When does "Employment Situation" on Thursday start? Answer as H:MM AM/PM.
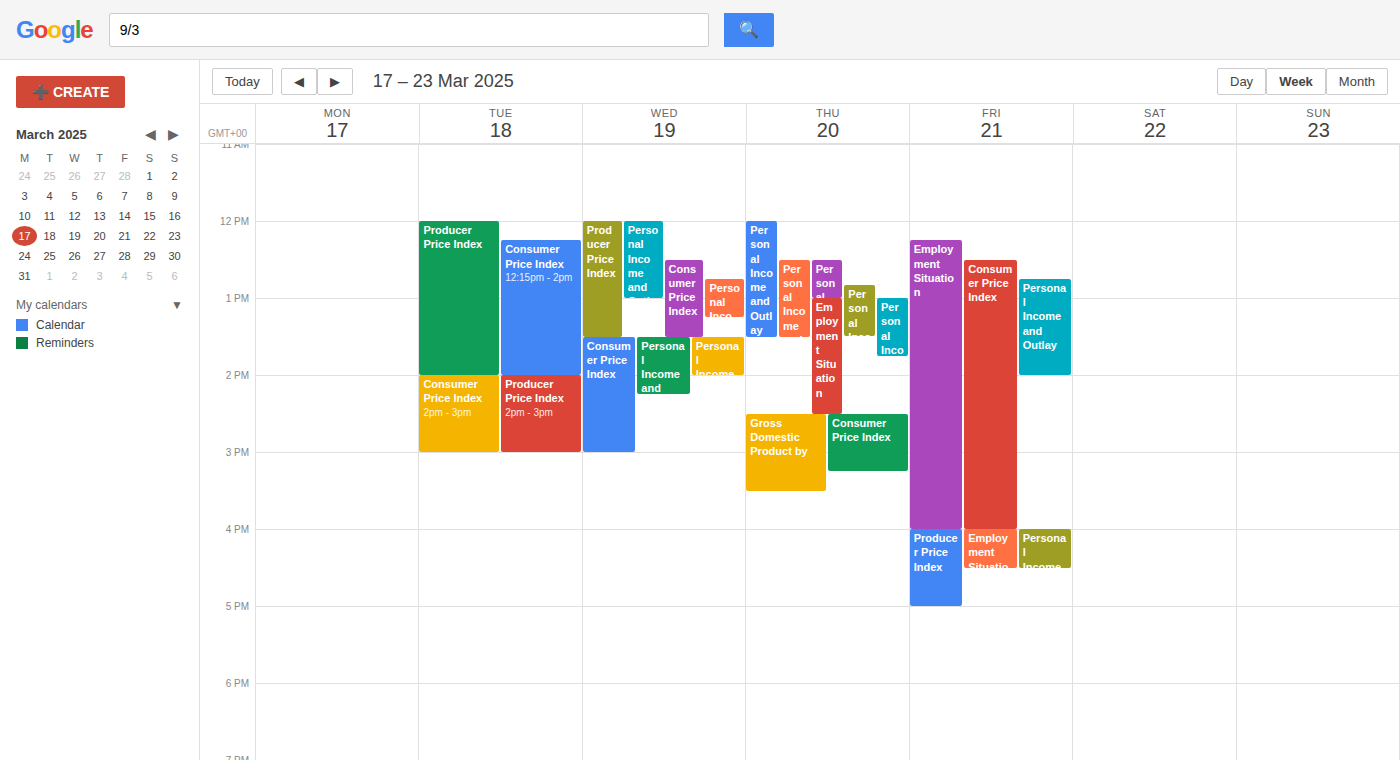
1:00 PM